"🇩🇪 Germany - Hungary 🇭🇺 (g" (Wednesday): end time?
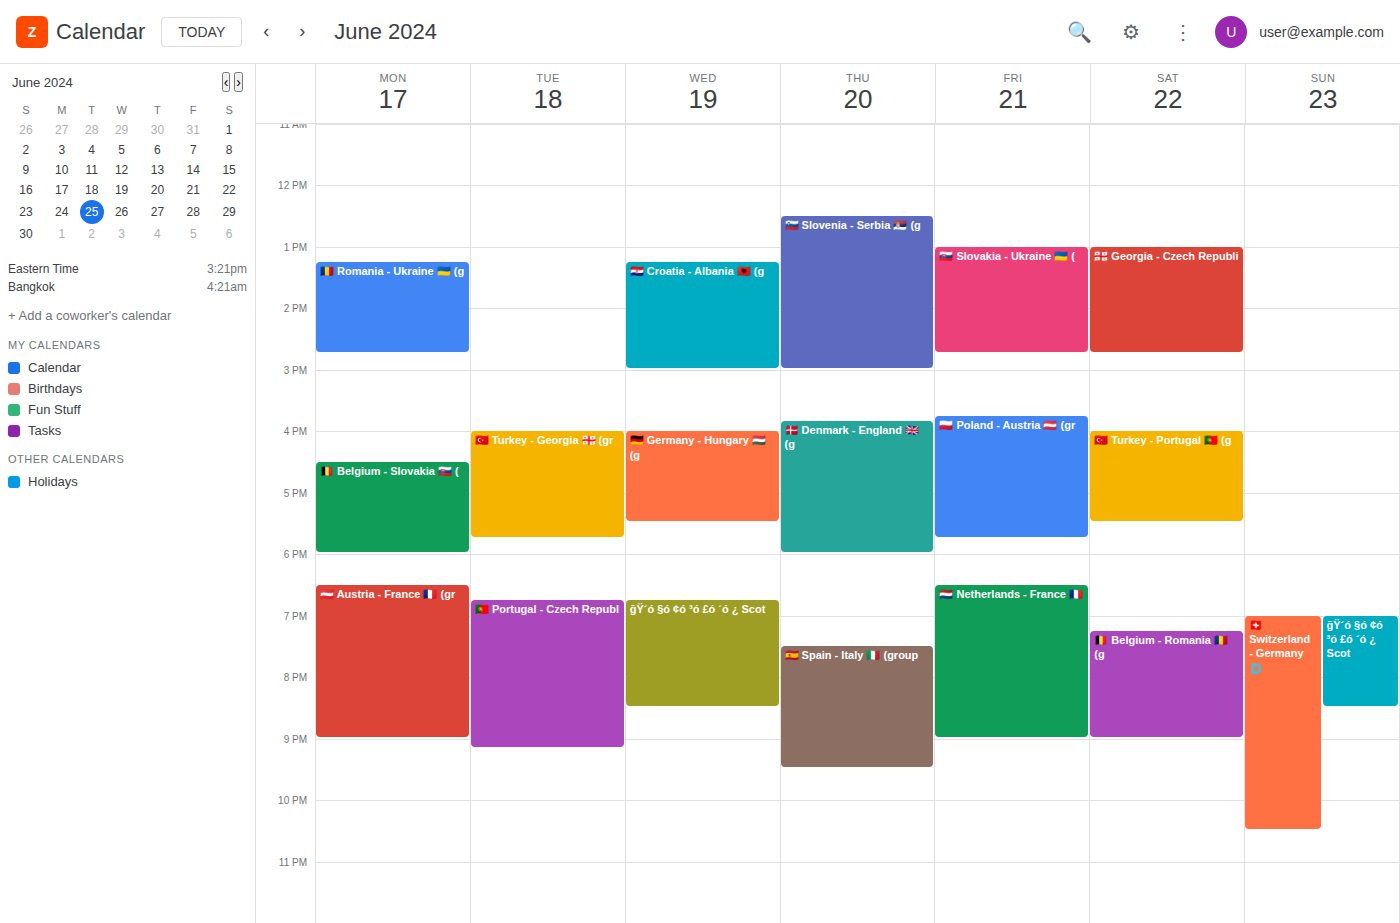
5:30 PM